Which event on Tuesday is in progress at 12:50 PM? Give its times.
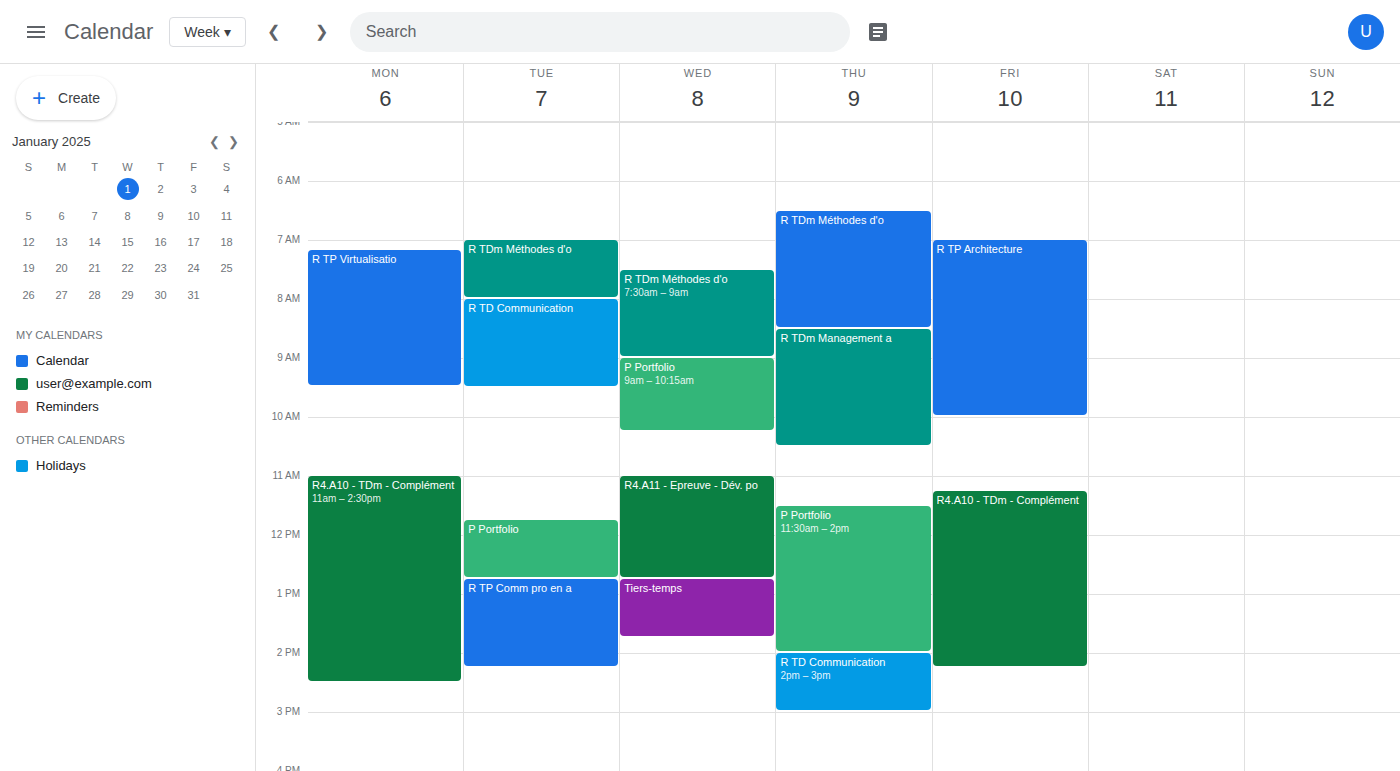
"R TP Comm pro en a", 12:45 PM to 2:15 PM